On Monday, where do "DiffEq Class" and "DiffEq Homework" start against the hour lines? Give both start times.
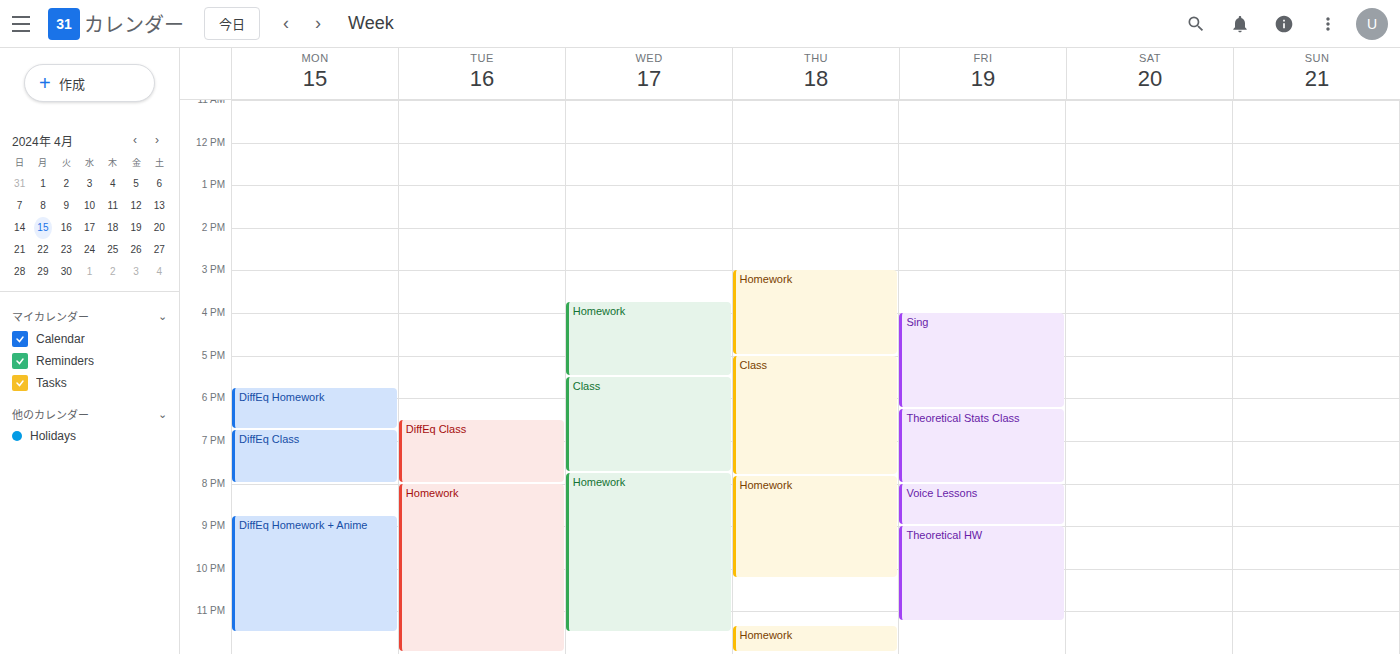
"DiffEq Class": 18:45, neither: three quarters of the way from the 18:00 line to the 19:00 line. "DiffEq Homework": 17:45, neither: three quarters of the way from the 17:00 line to the 18:00 line.